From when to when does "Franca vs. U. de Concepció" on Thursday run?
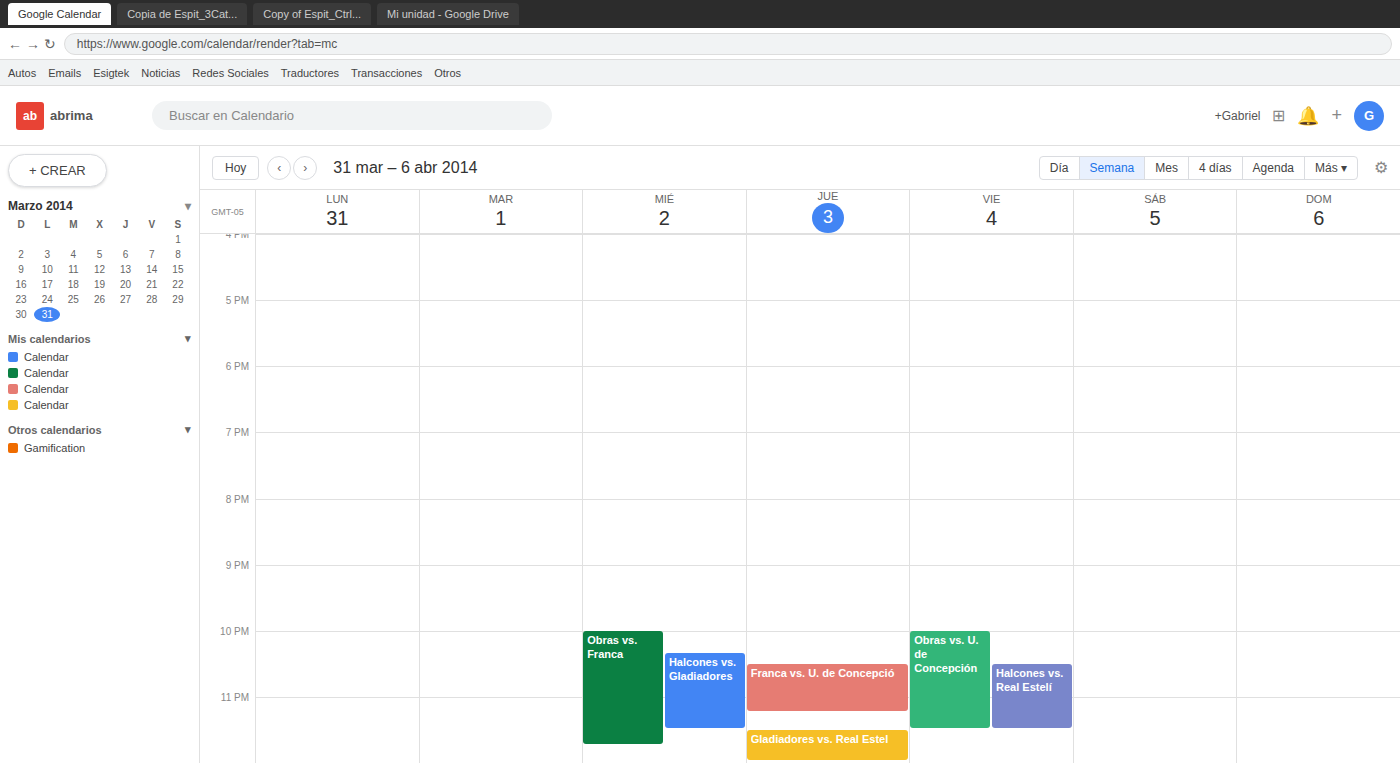
10:30 PM to 11:15 PM